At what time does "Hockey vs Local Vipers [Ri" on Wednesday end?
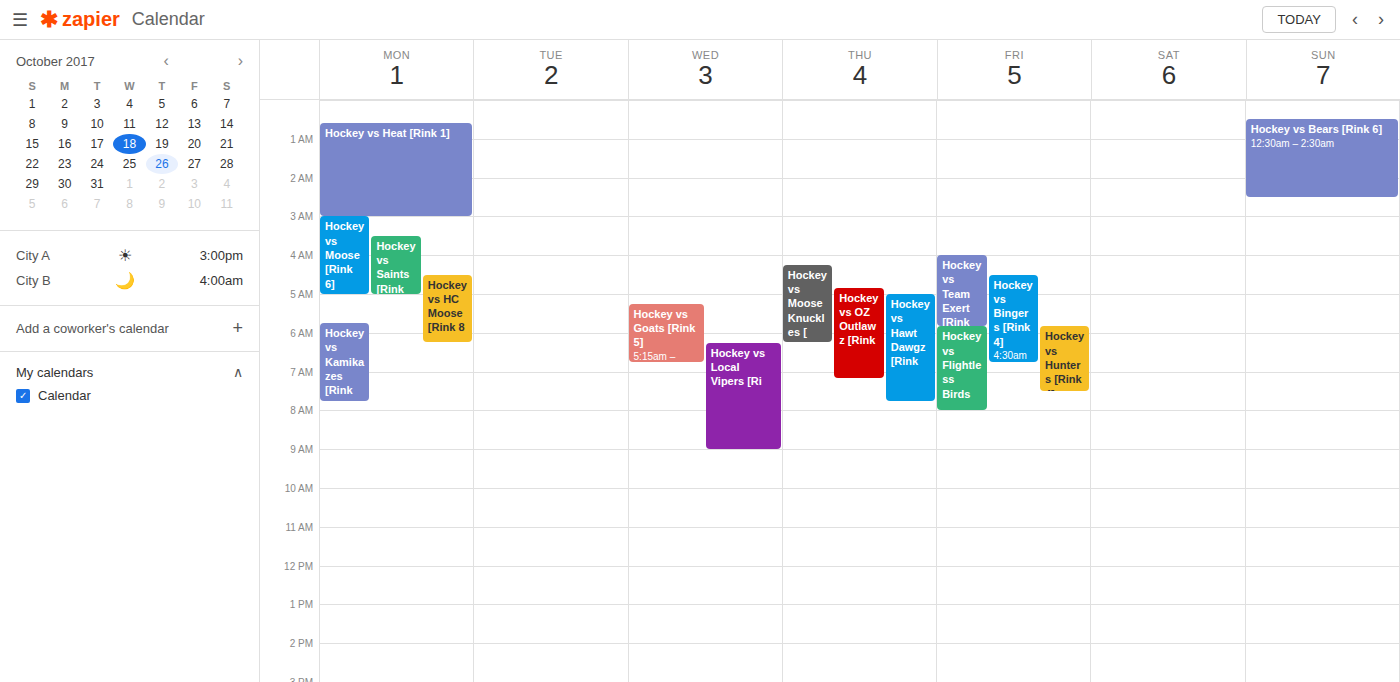
9:00 AM